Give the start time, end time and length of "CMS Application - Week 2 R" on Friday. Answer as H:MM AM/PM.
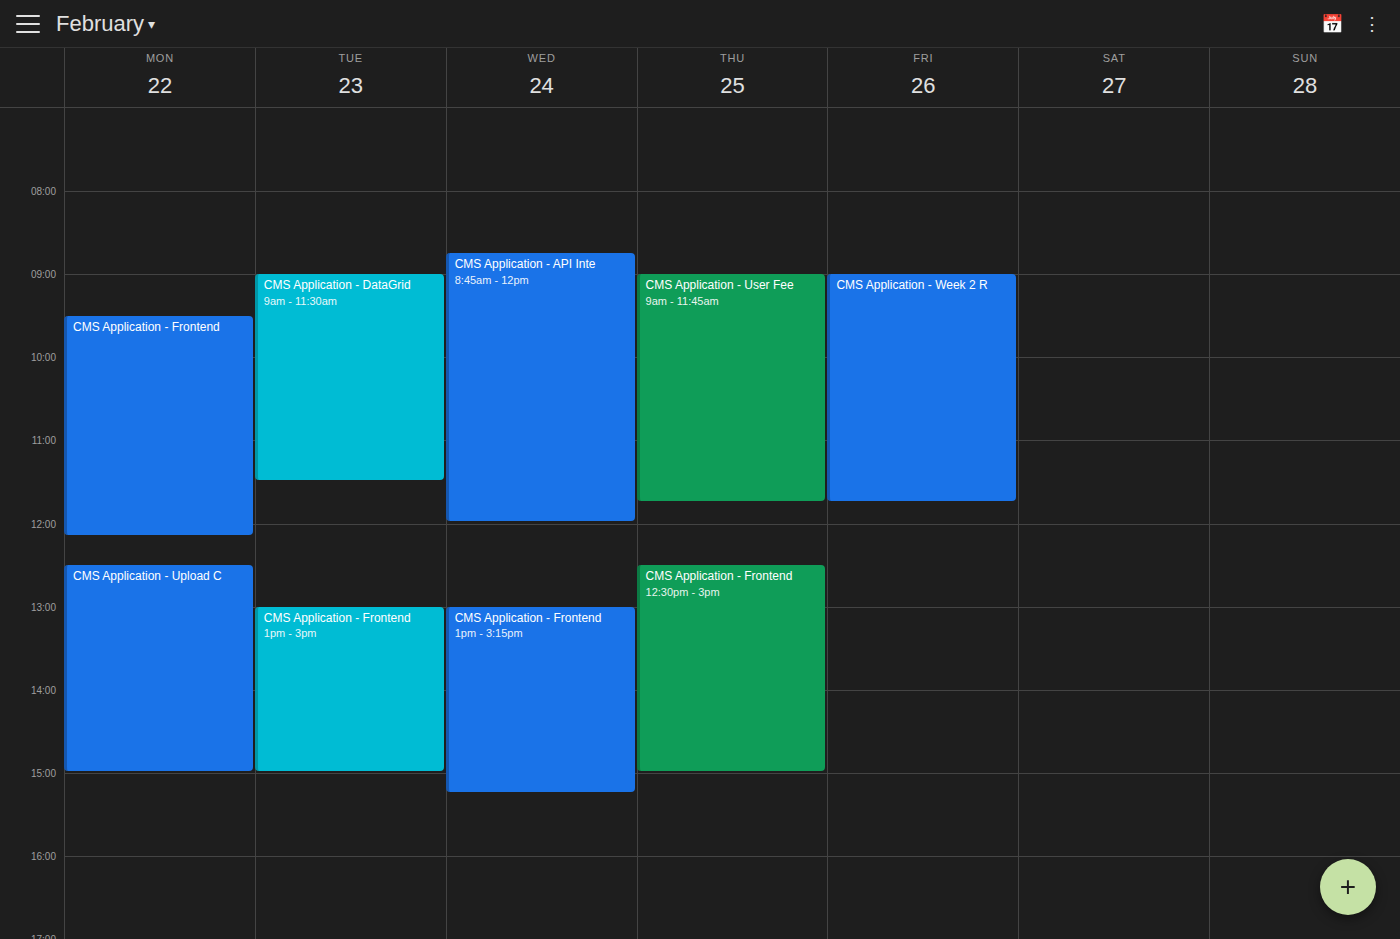
9:00 AM to 11:45 AM, 2 hours 45 minutes